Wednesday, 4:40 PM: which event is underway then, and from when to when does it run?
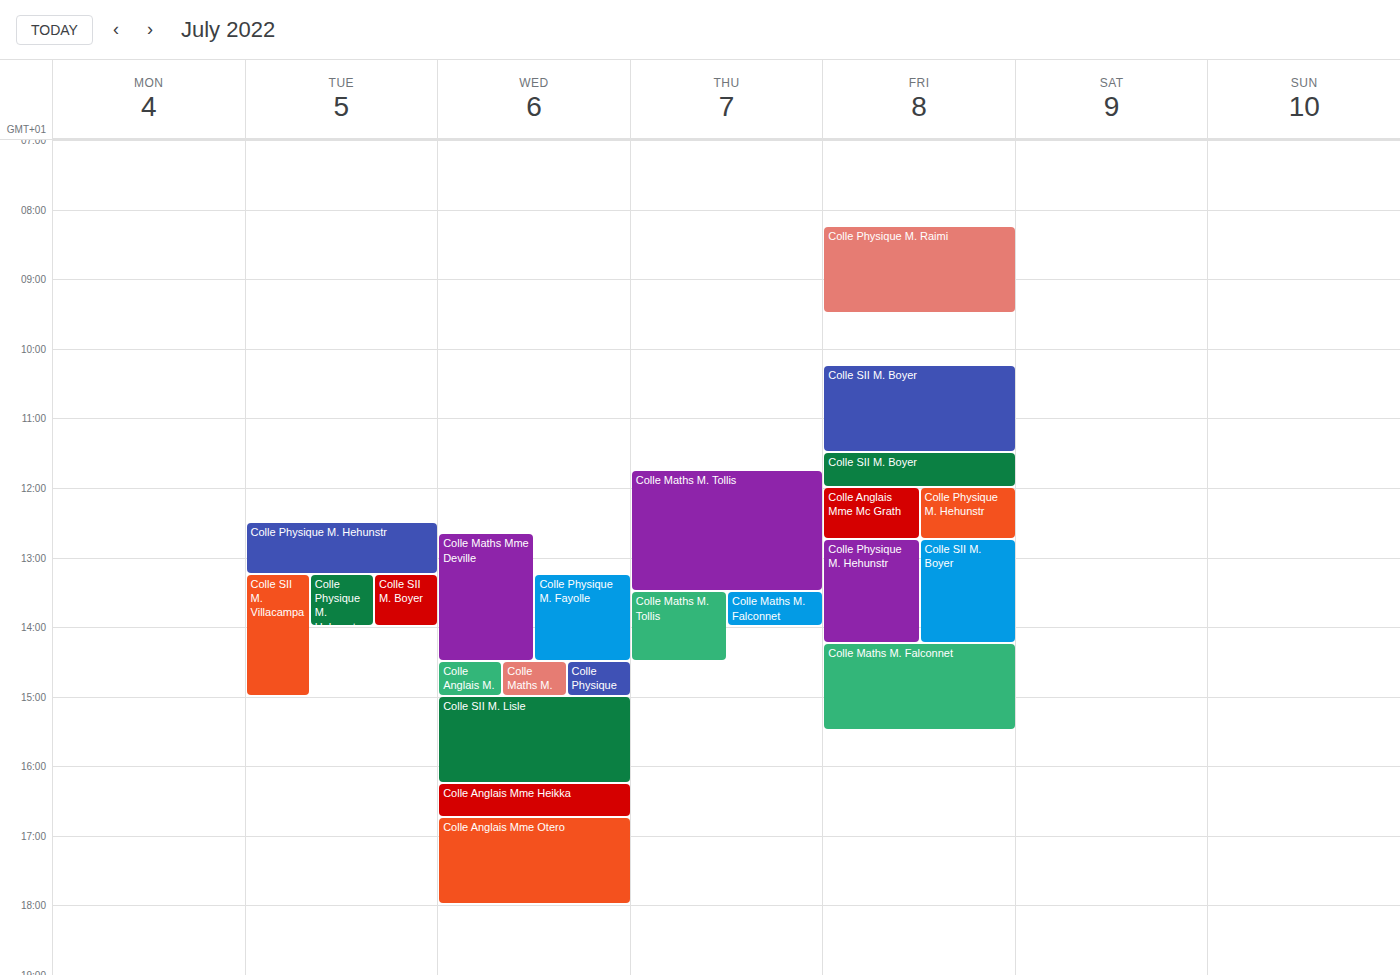
"Colle Anglais Mme Heikka", 4:15 PM to 4:45 PM